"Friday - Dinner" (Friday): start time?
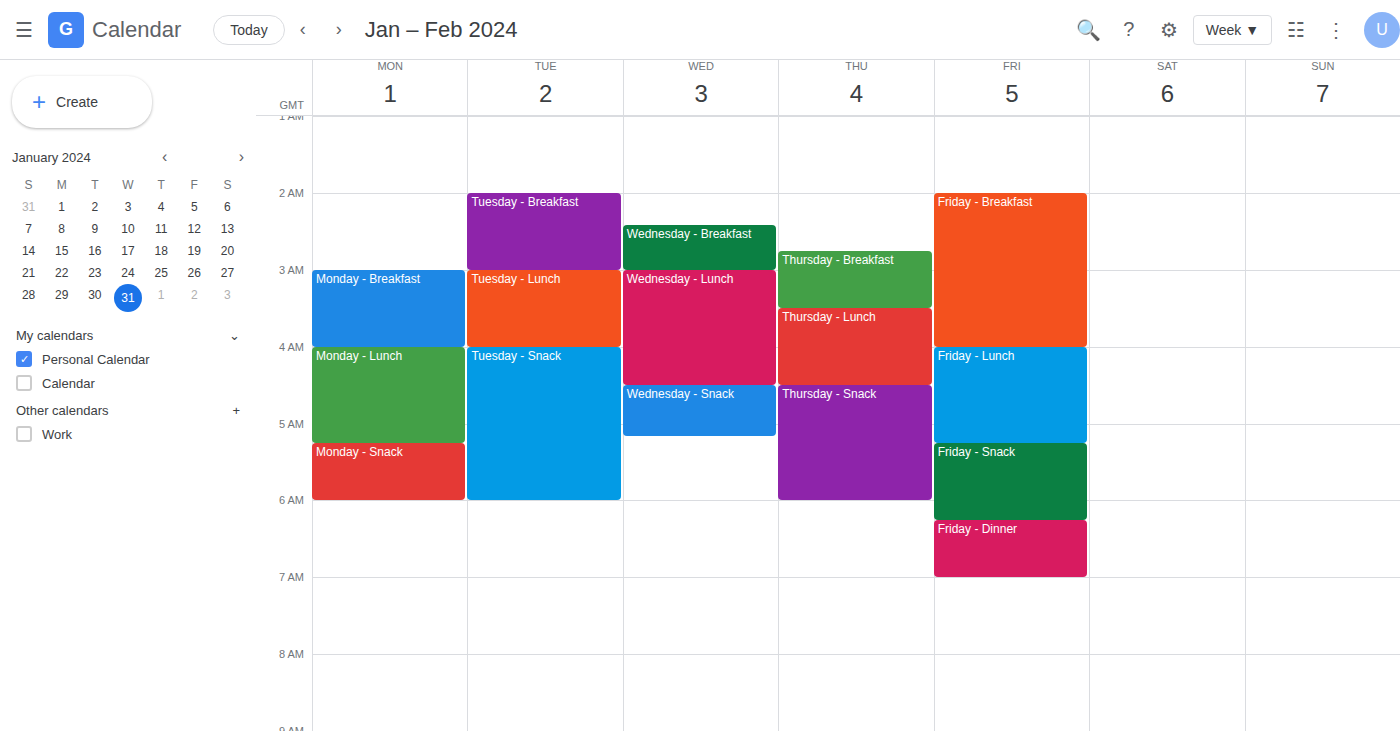
6:15 AM